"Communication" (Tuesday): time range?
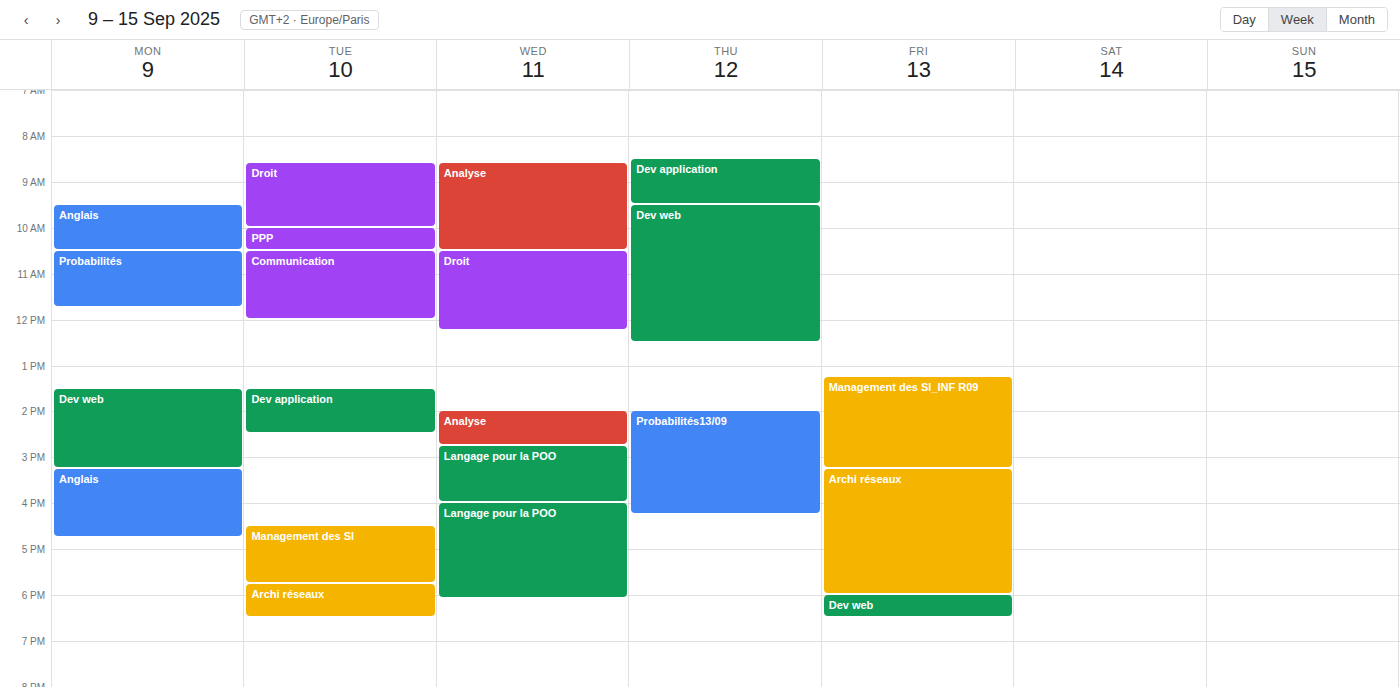
10:30 AM to 12:00 PM